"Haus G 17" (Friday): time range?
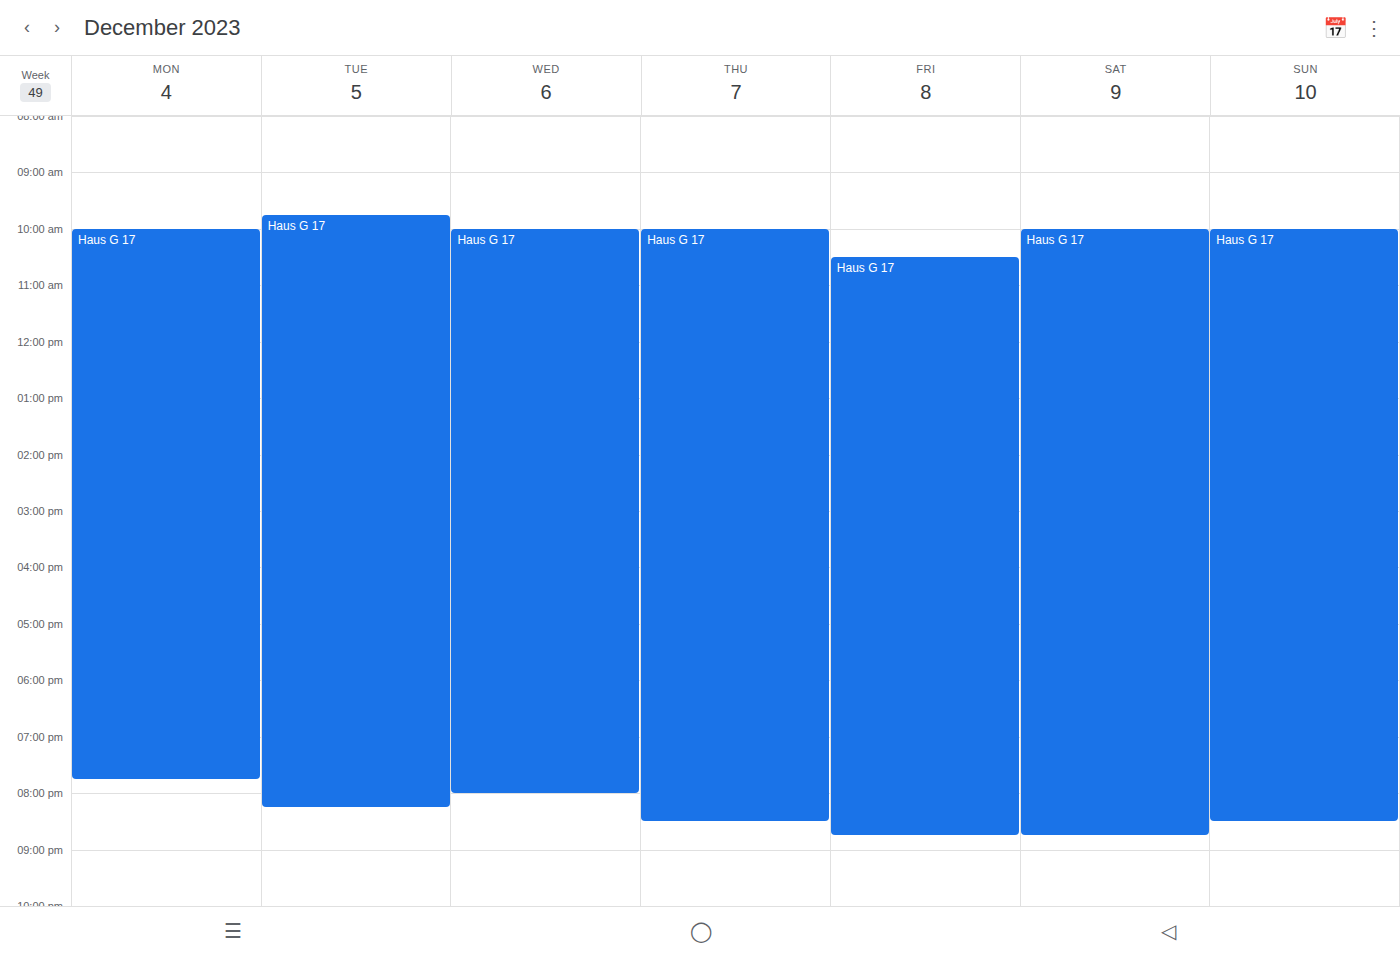
10:30 AM to 8:45 PM